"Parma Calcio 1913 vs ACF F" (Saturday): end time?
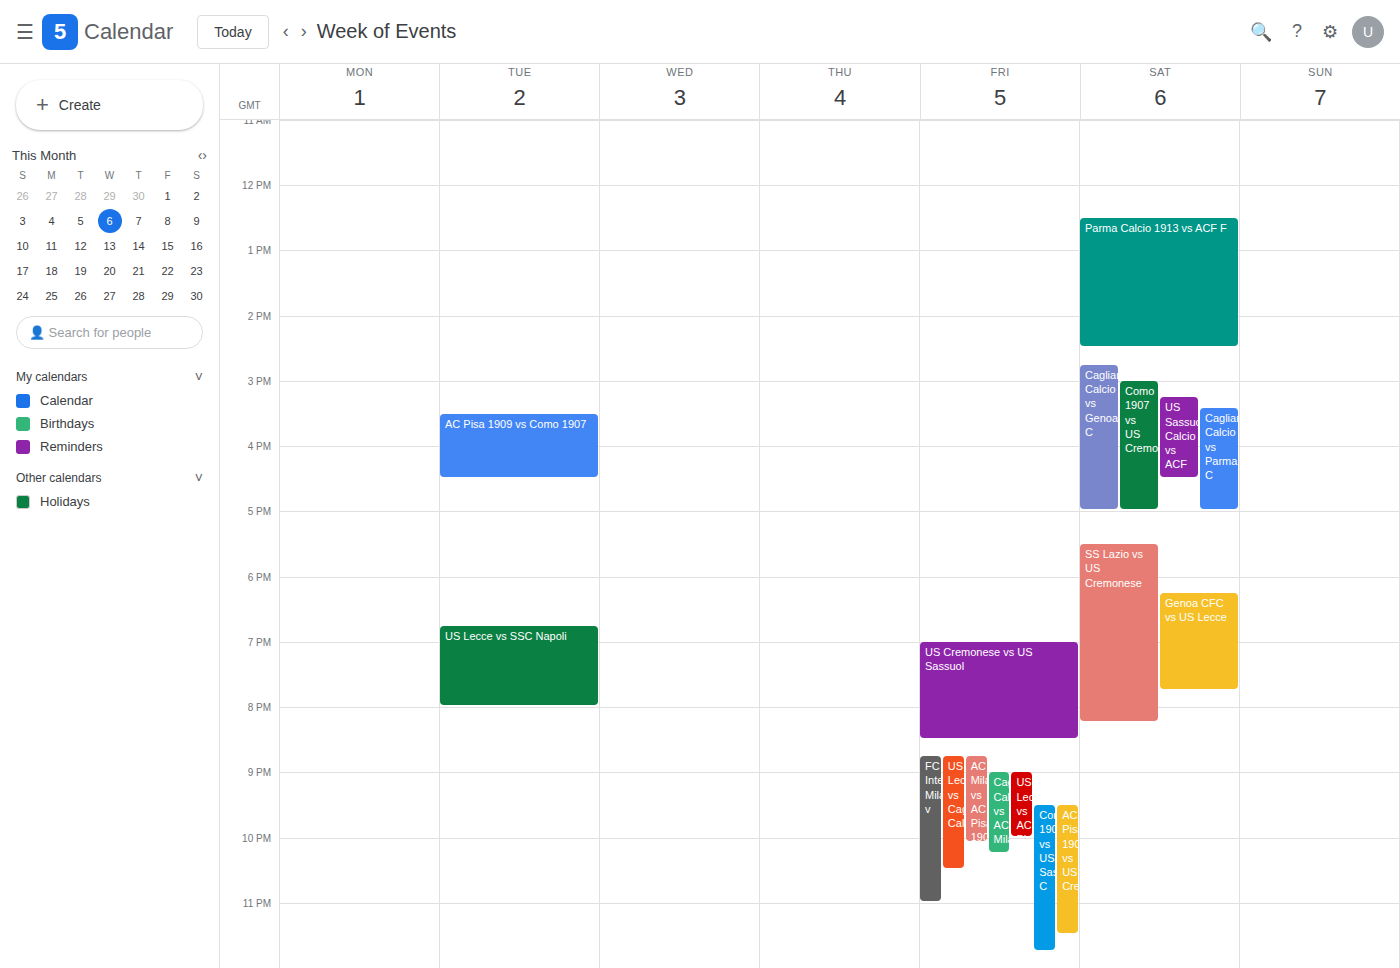
2:30 PM